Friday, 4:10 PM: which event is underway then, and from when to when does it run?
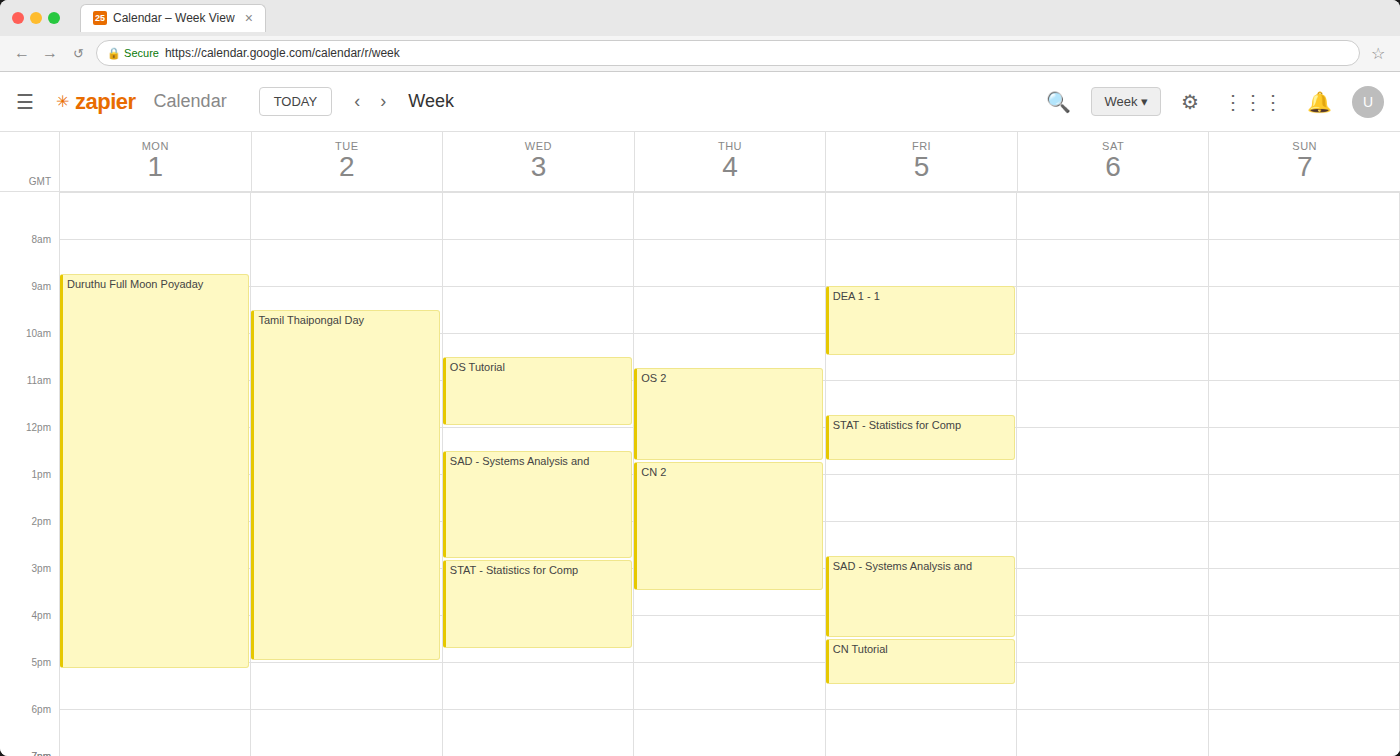
"SAD - Systems Analysis and", 2:45 PM to 4:30 PM